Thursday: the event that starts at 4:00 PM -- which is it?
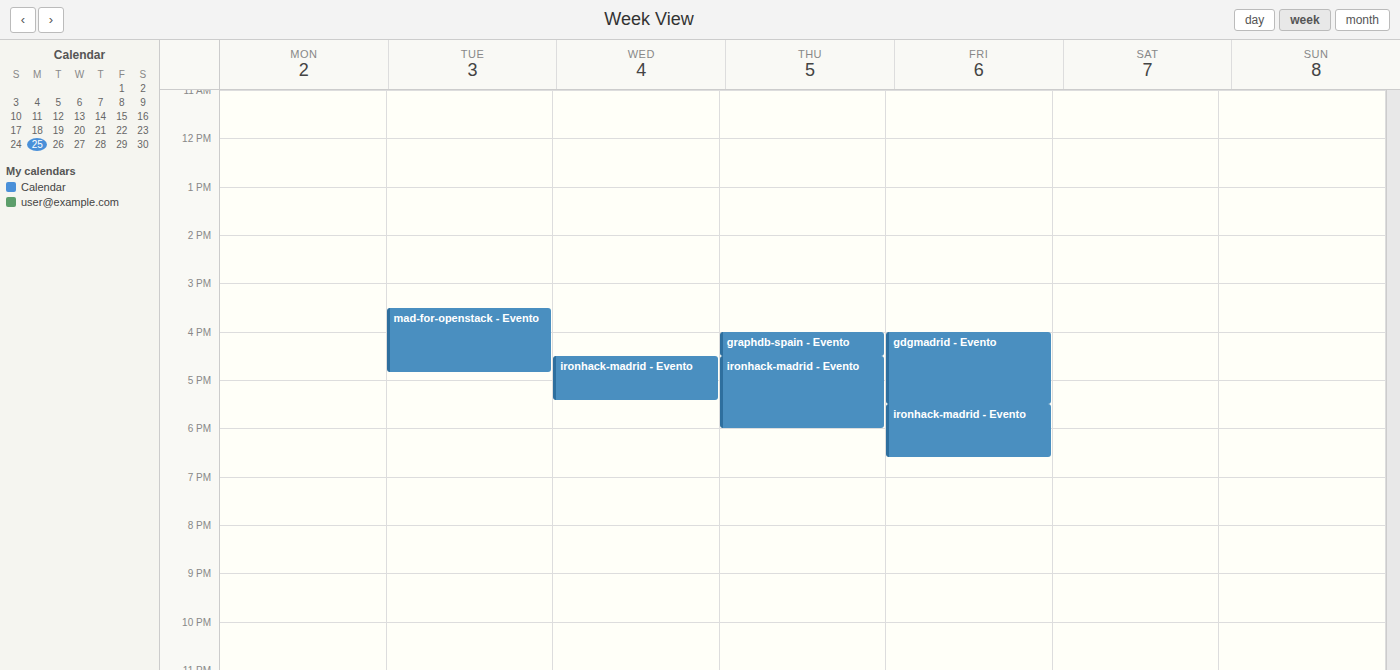
"graphdb-spain - Evento"